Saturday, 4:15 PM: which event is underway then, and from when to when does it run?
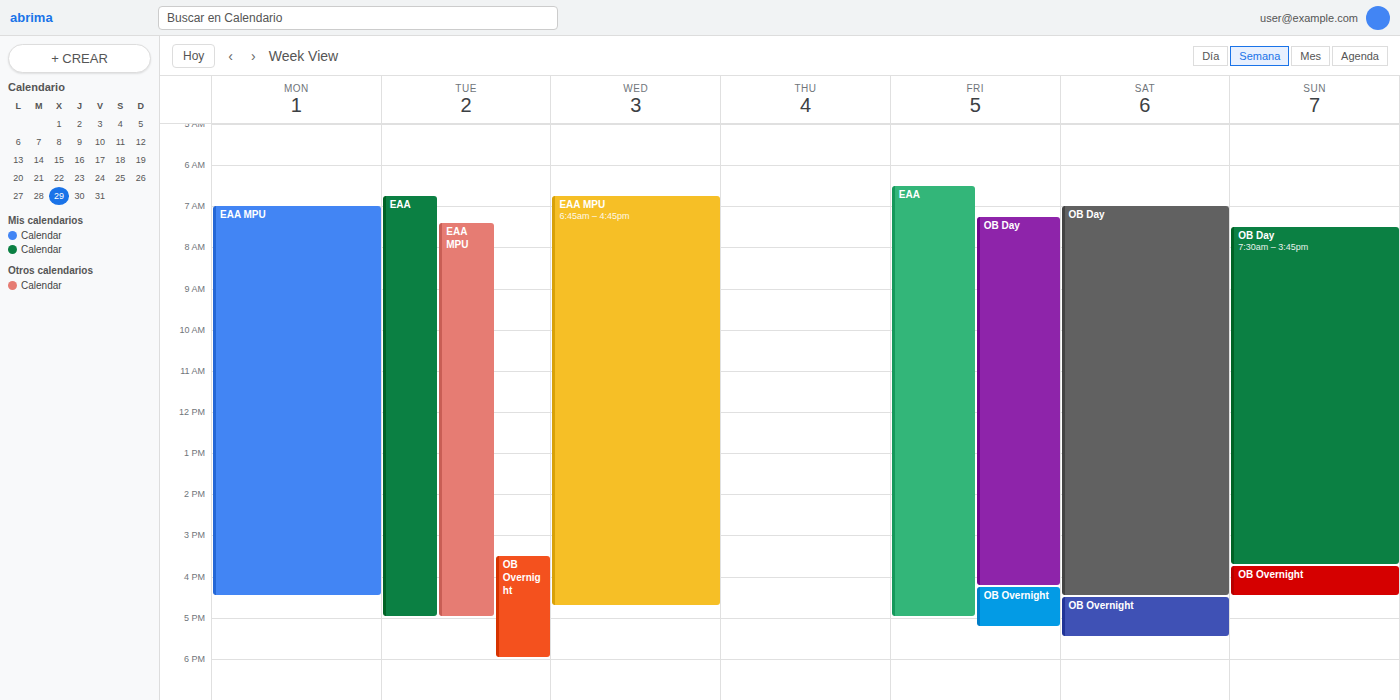
"OB Day", 7:00 AM to 4:30 PM